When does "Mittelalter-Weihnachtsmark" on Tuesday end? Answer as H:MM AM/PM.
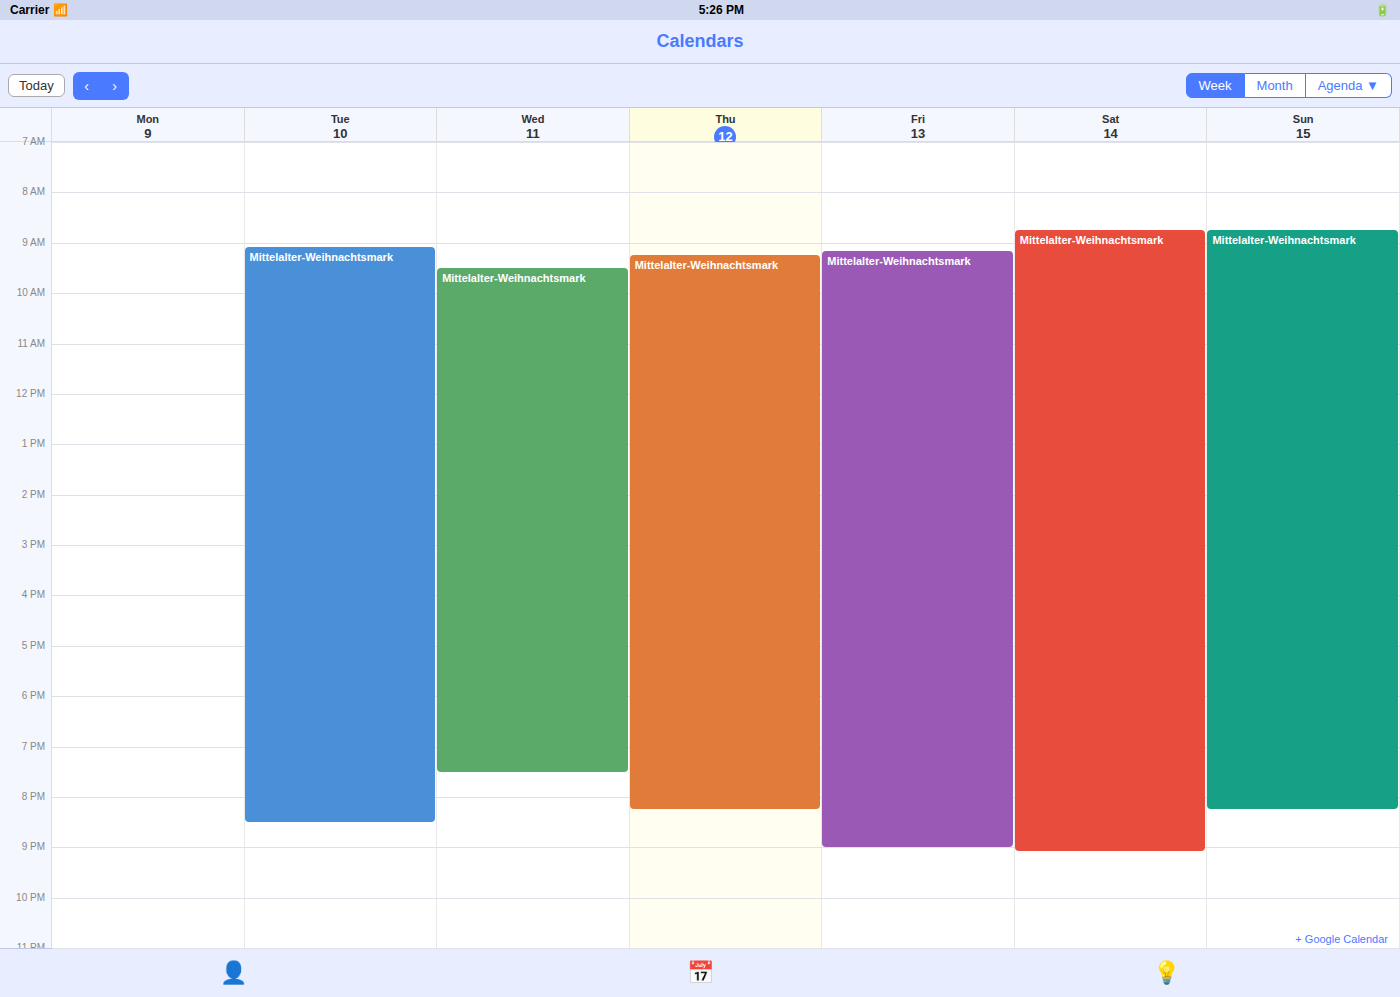
8:30 PM